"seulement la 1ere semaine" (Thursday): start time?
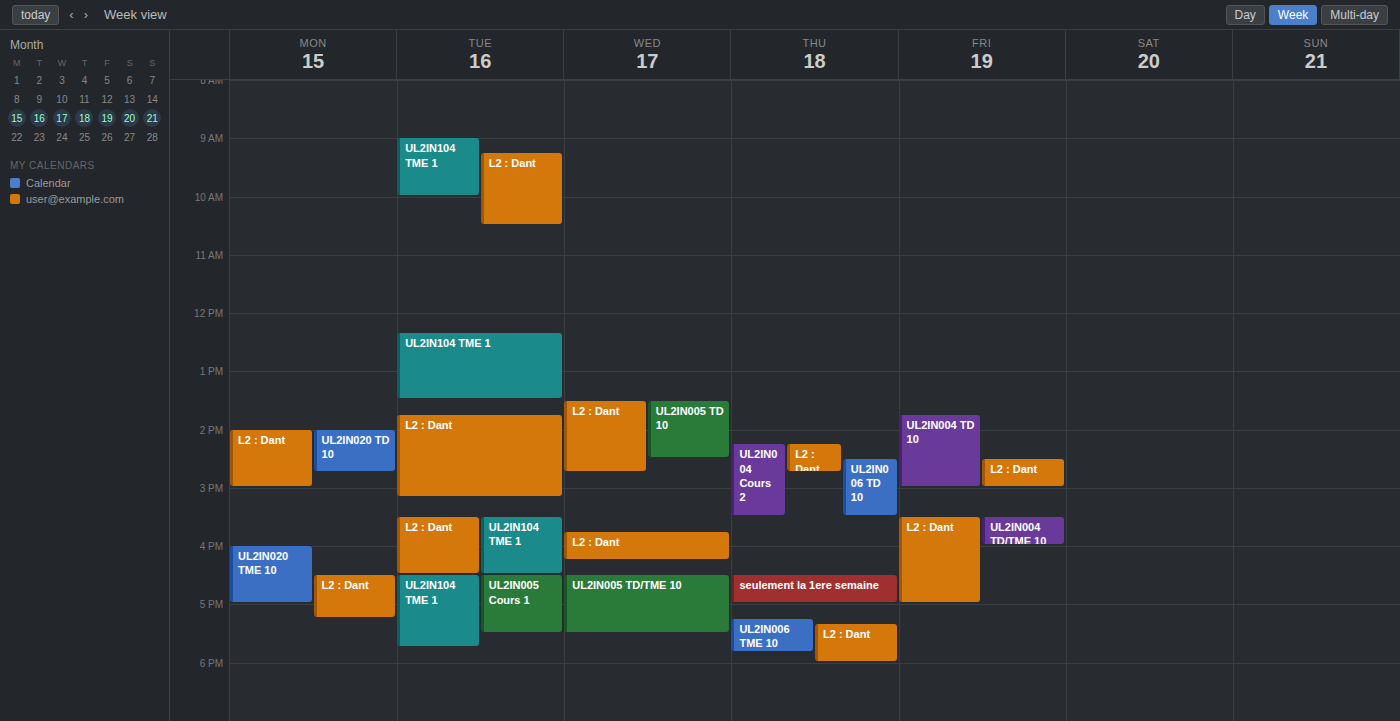
16:30